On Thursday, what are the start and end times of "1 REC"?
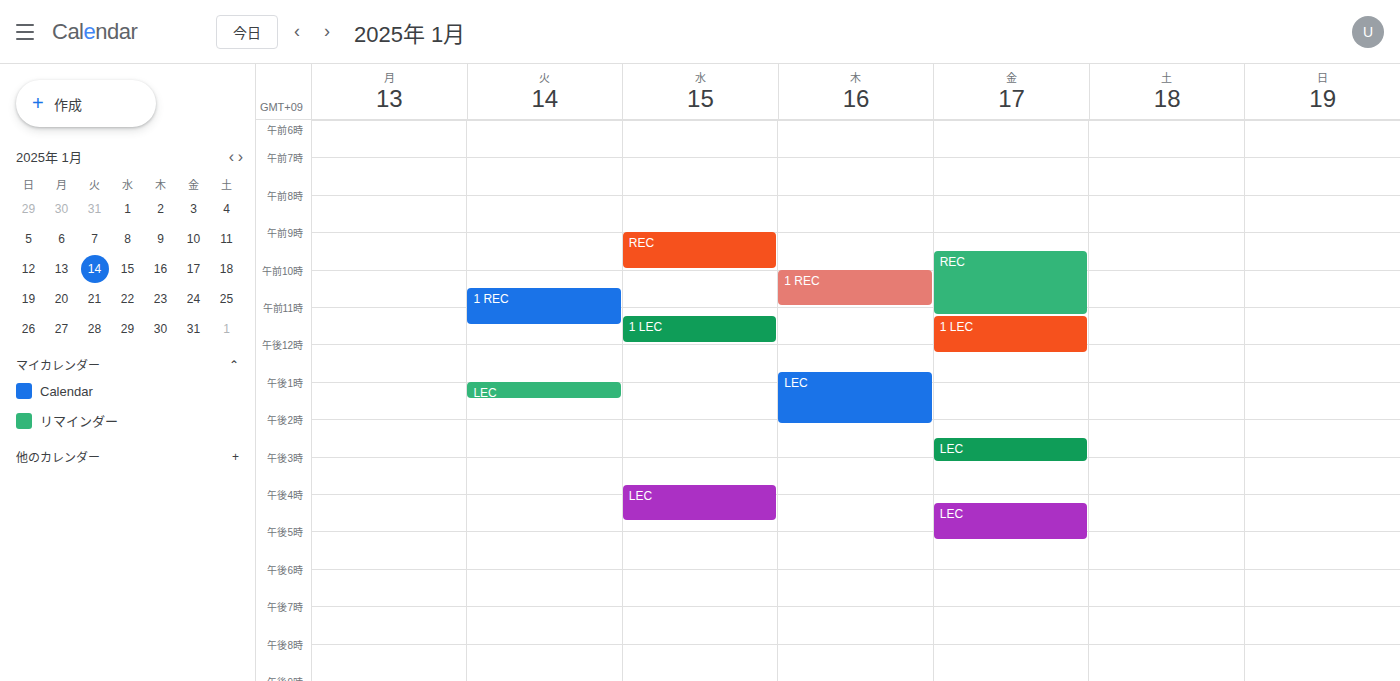
10:00 AM to 11:00 AM